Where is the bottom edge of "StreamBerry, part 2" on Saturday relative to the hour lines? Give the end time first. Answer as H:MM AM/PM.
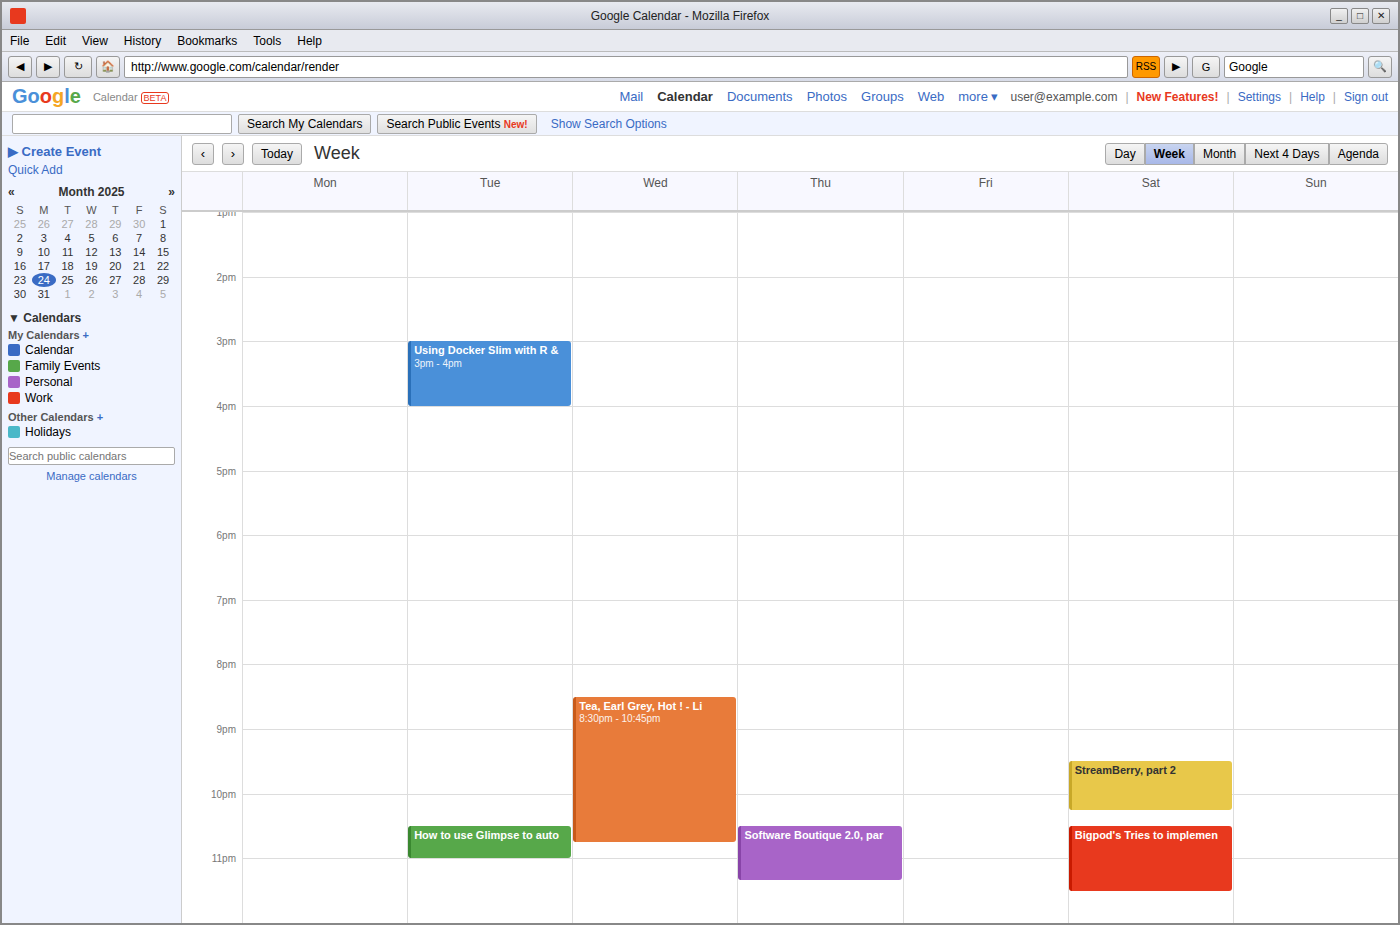
10:15 PM -- neither: a quarter of the way from the 10 PM line to the 11 PM line.